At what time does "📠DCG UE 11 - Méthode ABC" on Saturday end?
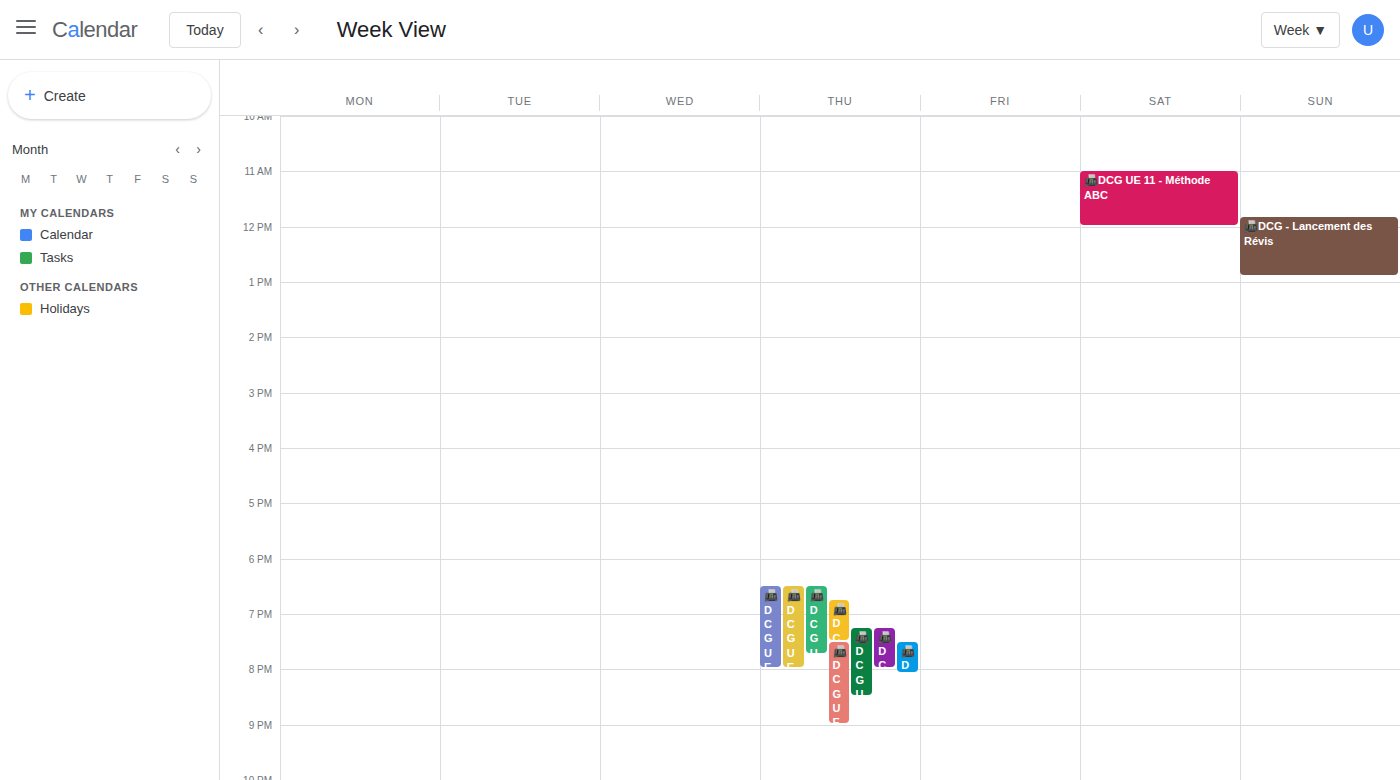
12:00 PM